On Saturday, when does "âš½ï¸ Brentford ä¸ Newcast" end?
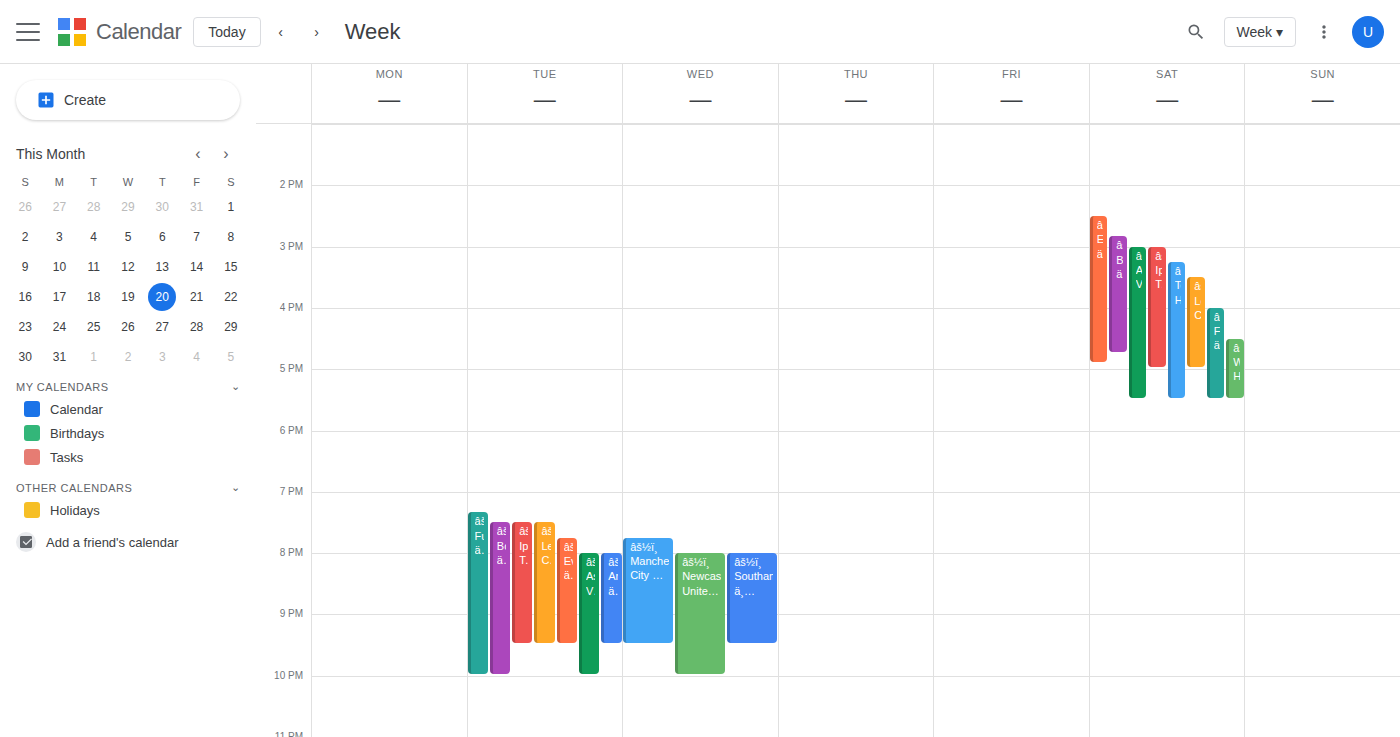
4:45 PM